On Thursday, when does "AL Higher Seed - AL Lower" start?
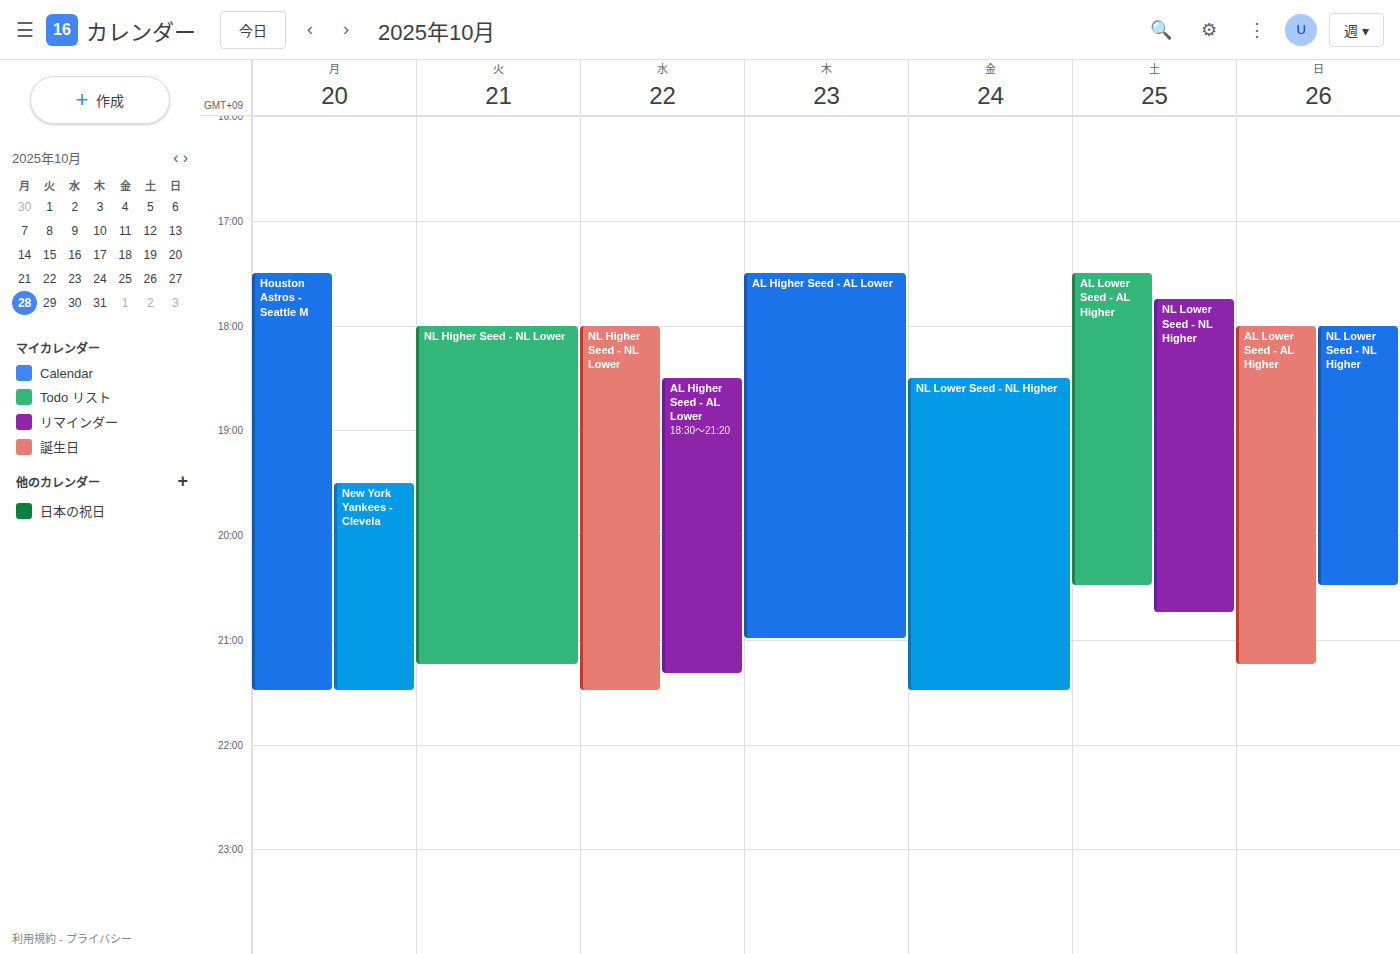
5:30 PM